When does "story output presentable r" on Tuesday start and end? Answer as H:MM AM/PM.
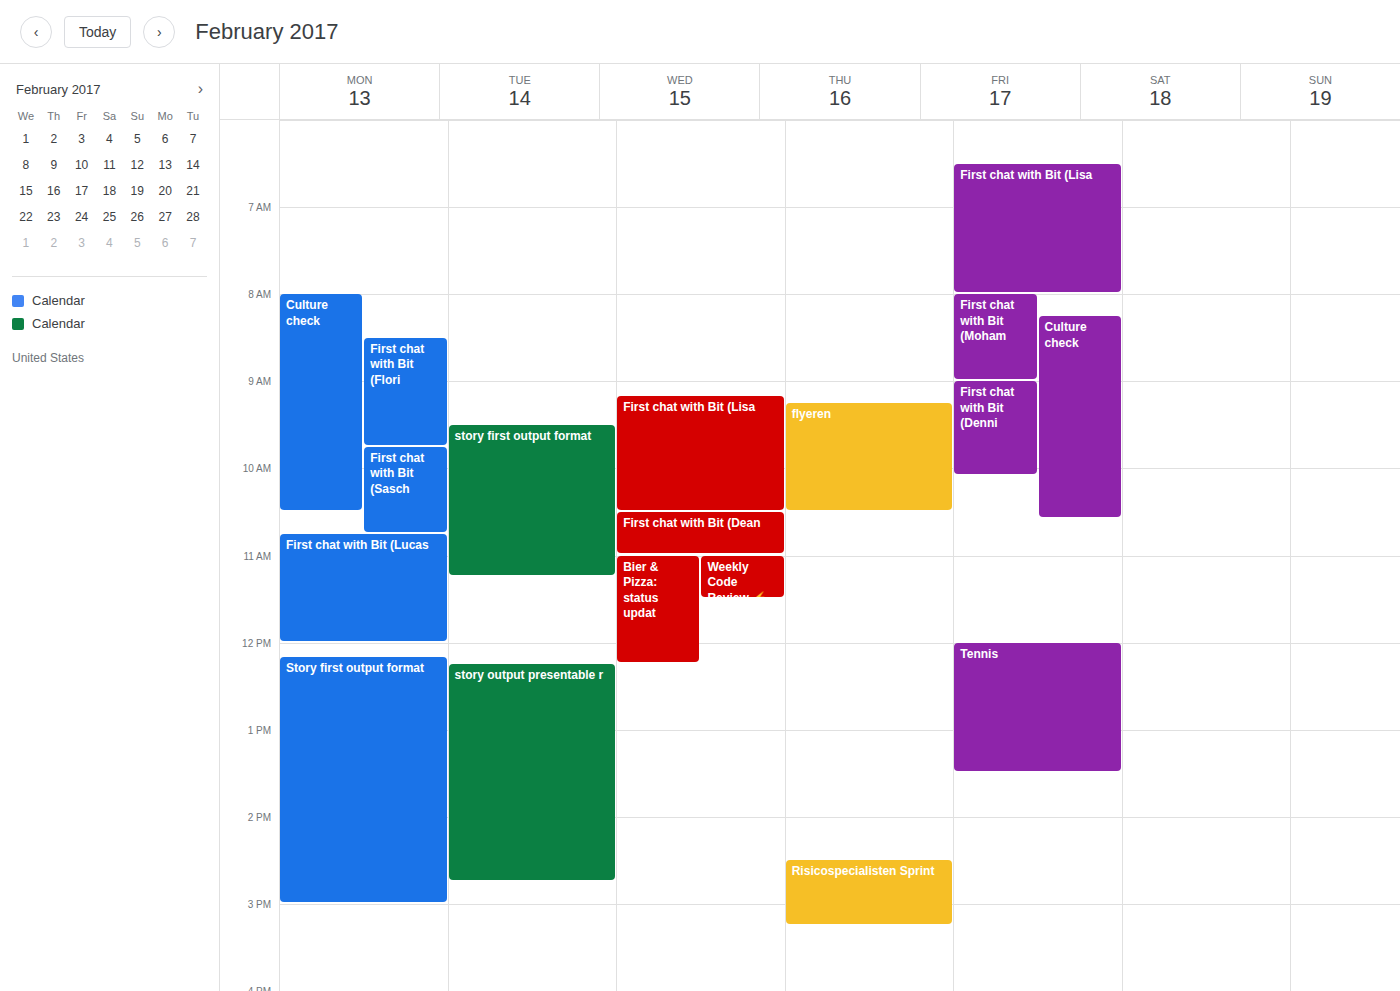
12:15 PM to 2:45 PM